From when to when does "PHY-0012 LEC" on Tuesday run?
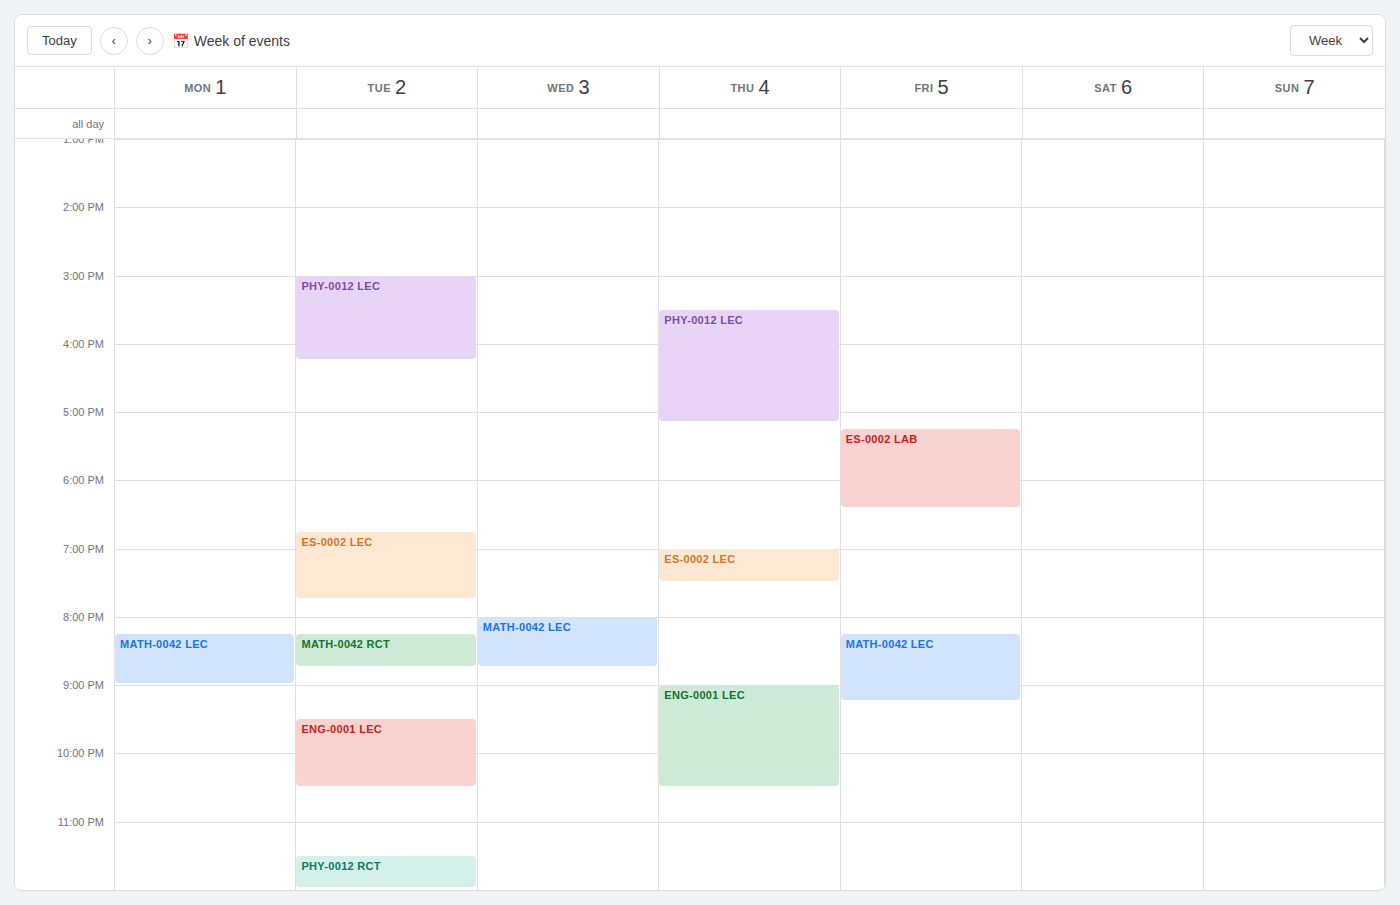
3:00 PM to 4:15 PM